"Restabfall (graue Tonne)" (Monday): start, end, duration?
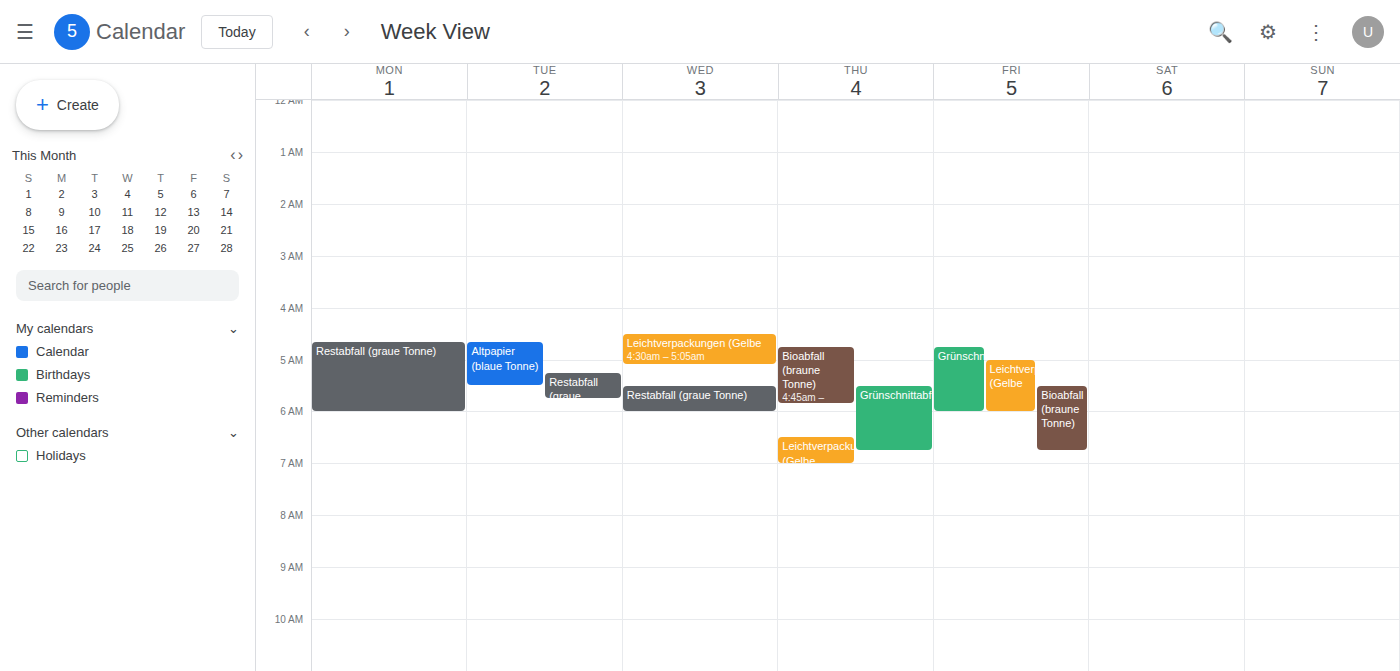
4:40 AM to 6:00 AM, 1 hour 20 minutes